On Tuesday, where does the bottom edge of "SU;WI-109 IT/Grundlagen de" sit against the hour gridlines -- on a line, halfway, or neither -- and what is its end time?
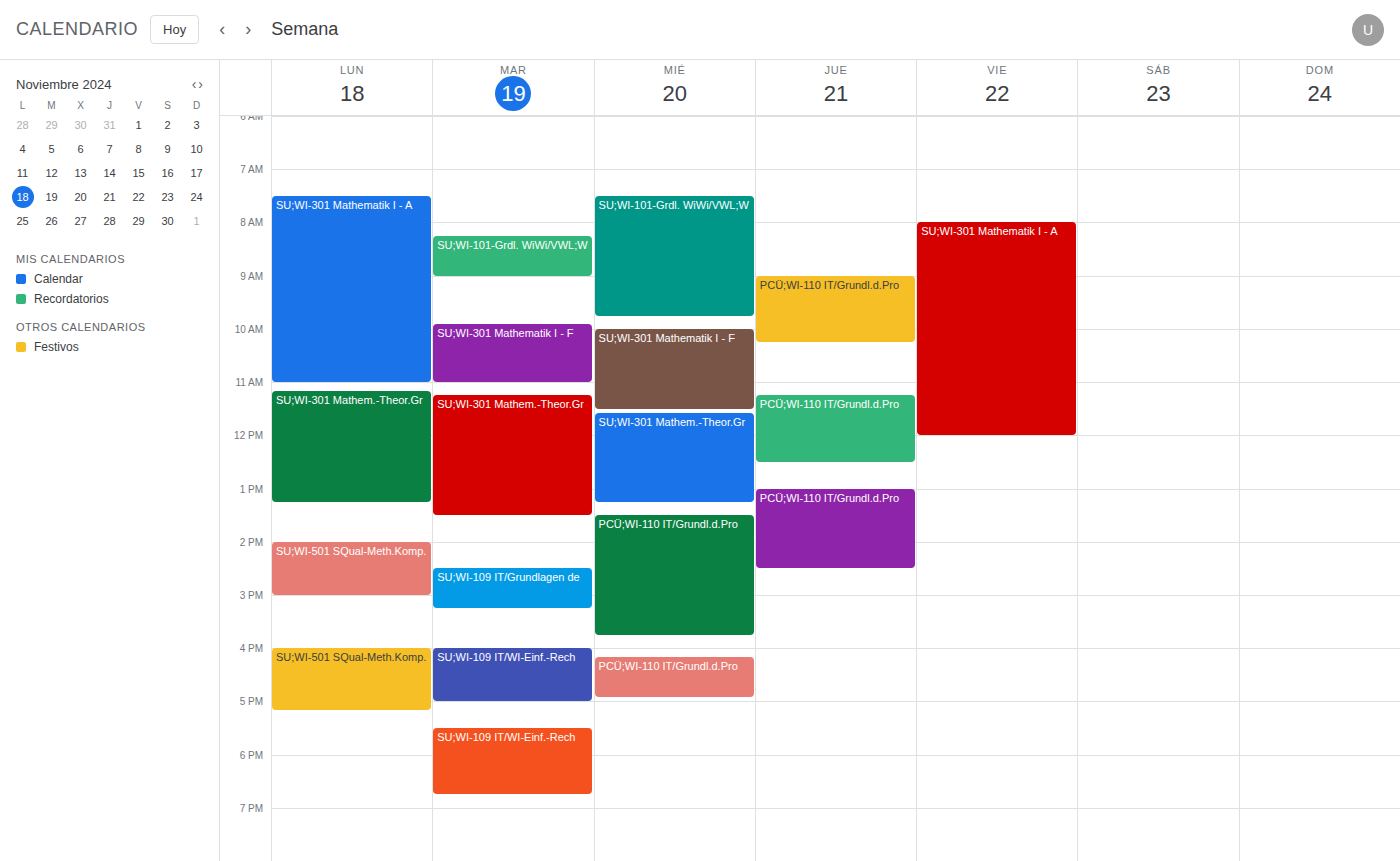
3:15 PM -- neither: a quarter of the way from the 3 PM line to the 4 PM line.